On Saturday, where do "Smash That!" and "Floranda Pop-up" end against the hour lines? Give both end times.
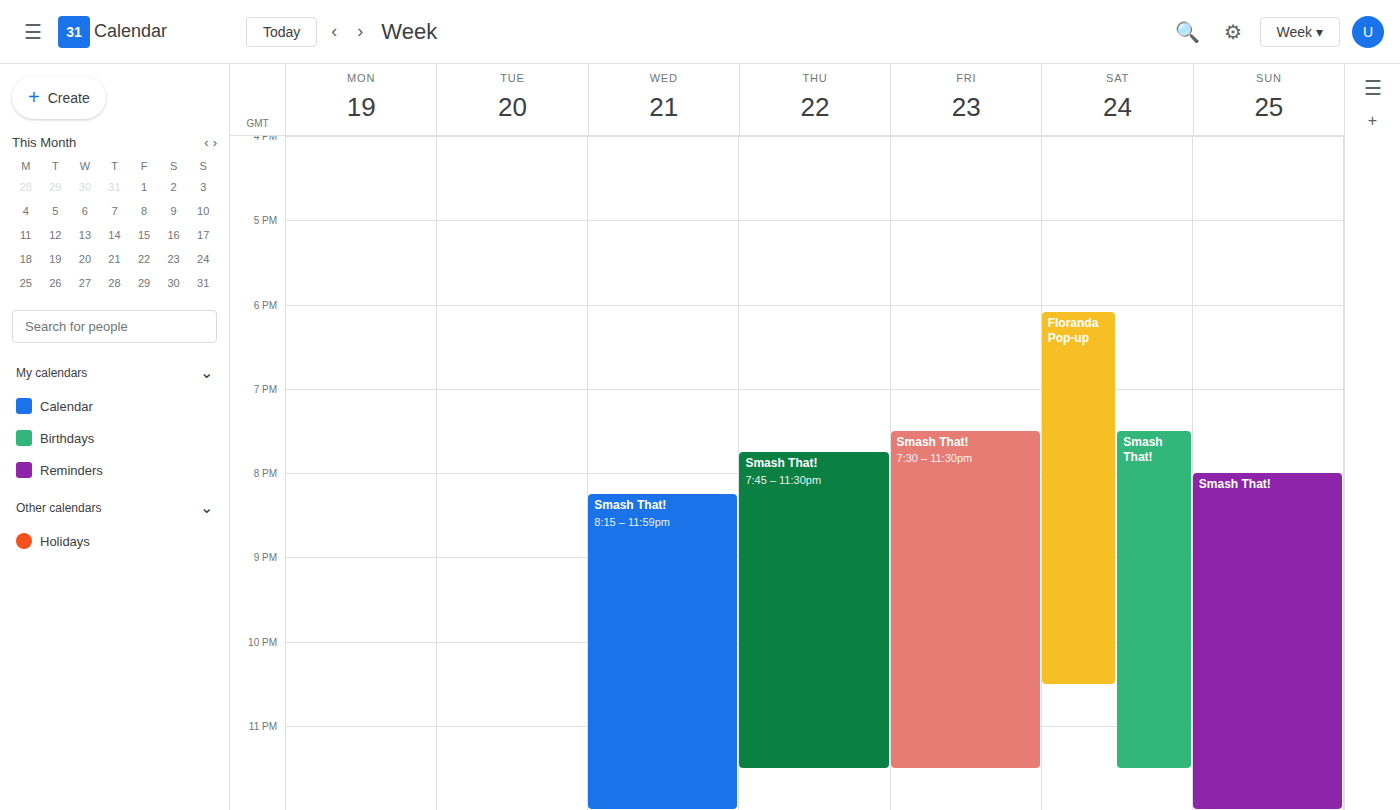
"Smash That!": 11:30 PM, halfway between the 11 PM and 12 AM lines. "Floranda Pop-up": 10:30 PM, halfway between the 10 PM and 11 PM lines.